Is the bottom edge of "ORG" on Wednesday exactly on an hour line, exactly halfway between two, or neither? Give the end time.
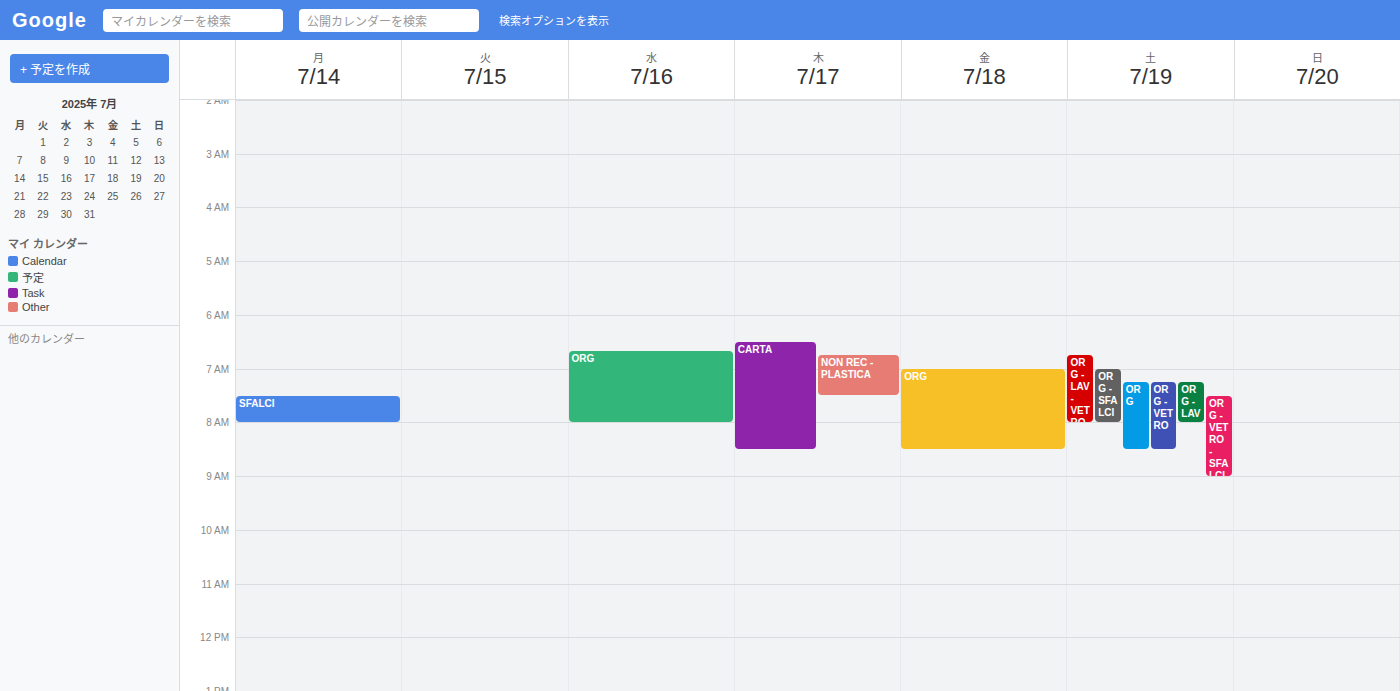
08:00 -- exactly on the 08:00 line.